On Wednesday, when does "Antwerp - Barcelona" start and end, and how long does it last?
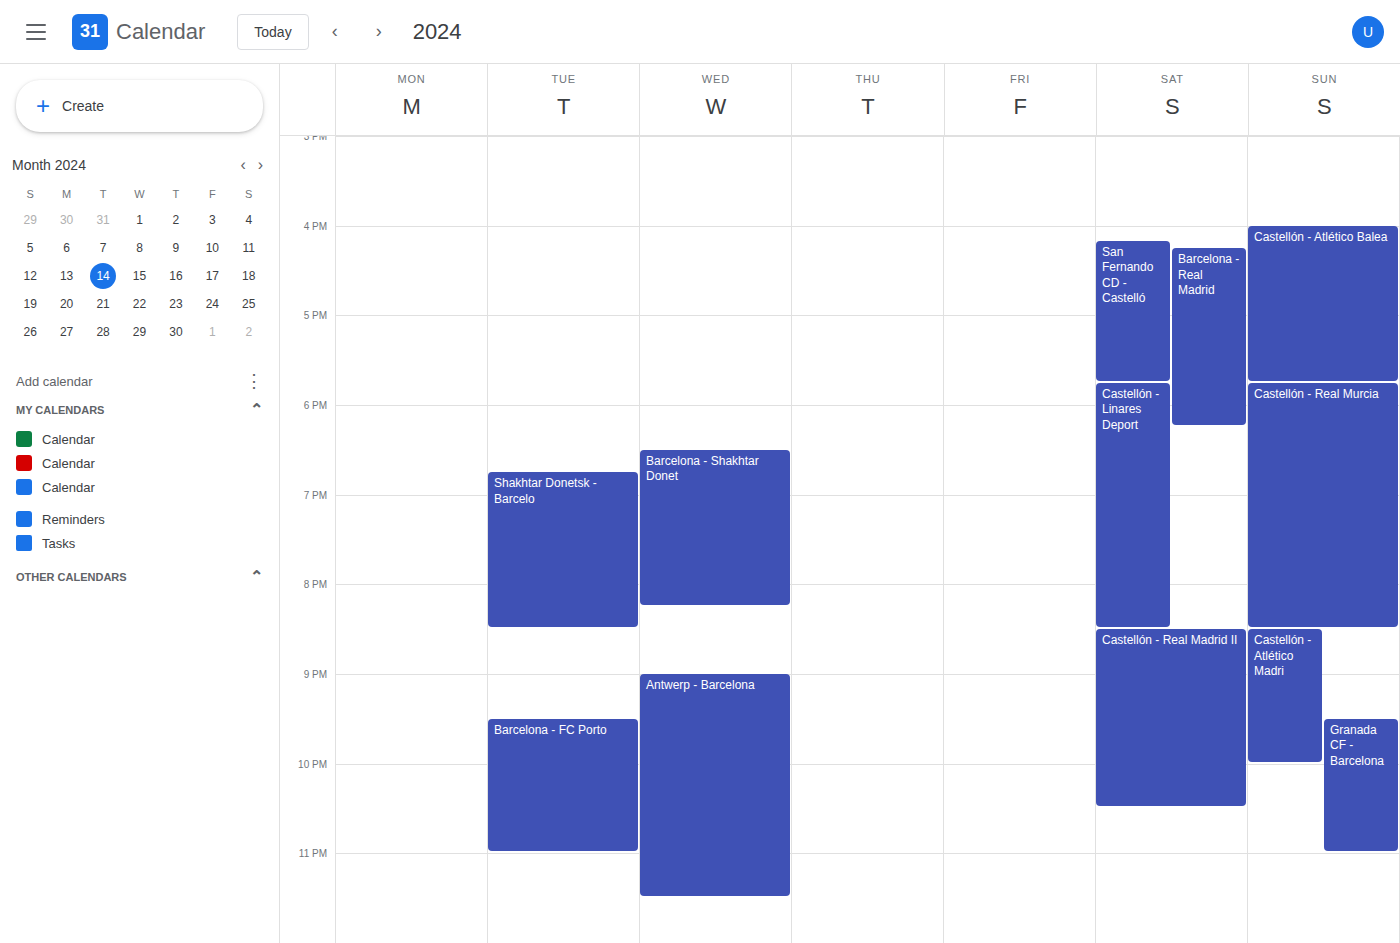
21:00 to 23:30, 2 hours 30 minutes